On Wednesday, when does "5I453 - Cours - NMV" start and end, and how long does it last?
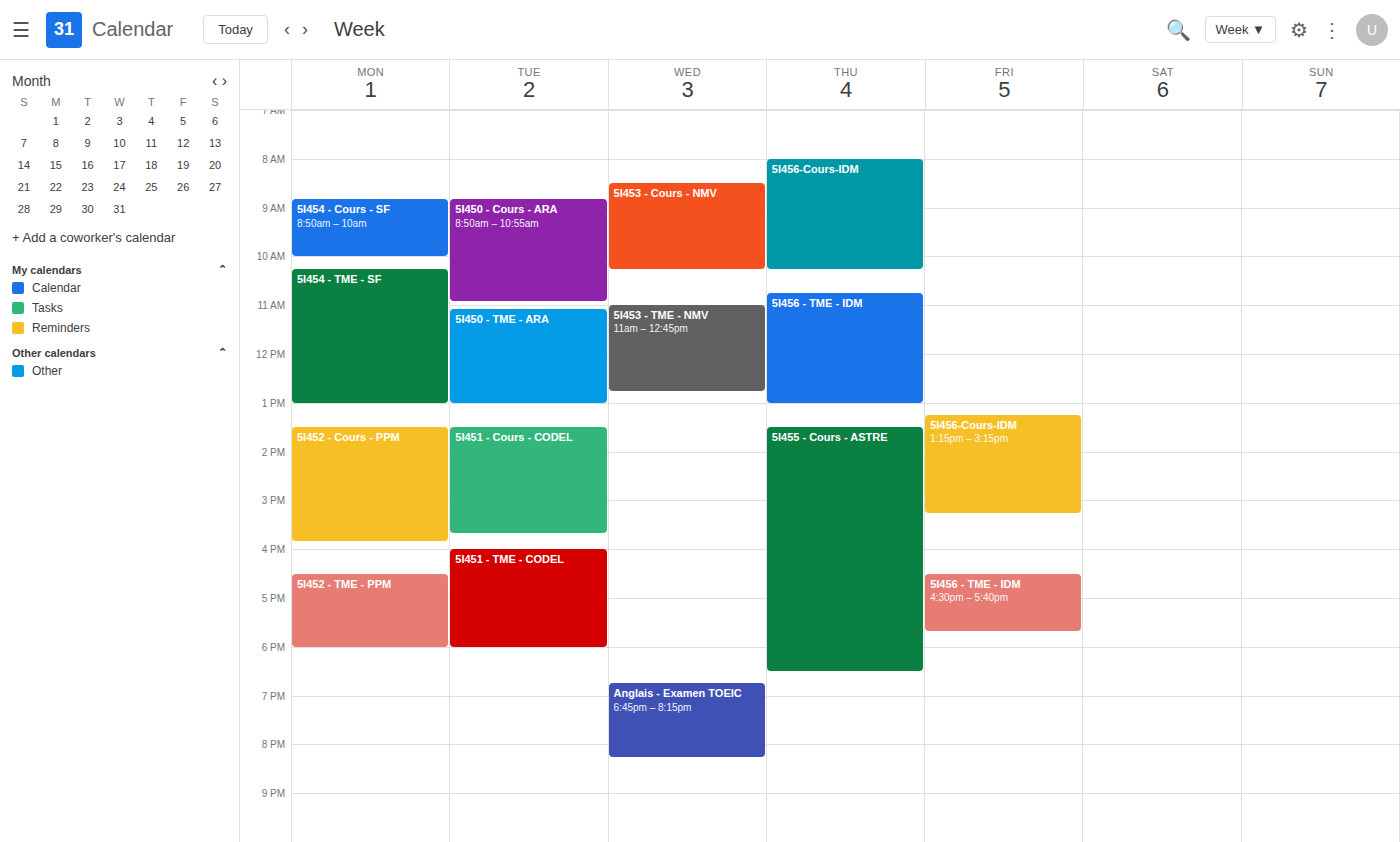
8:30 AM to 10:15 AM, 1 hour 45 minutes